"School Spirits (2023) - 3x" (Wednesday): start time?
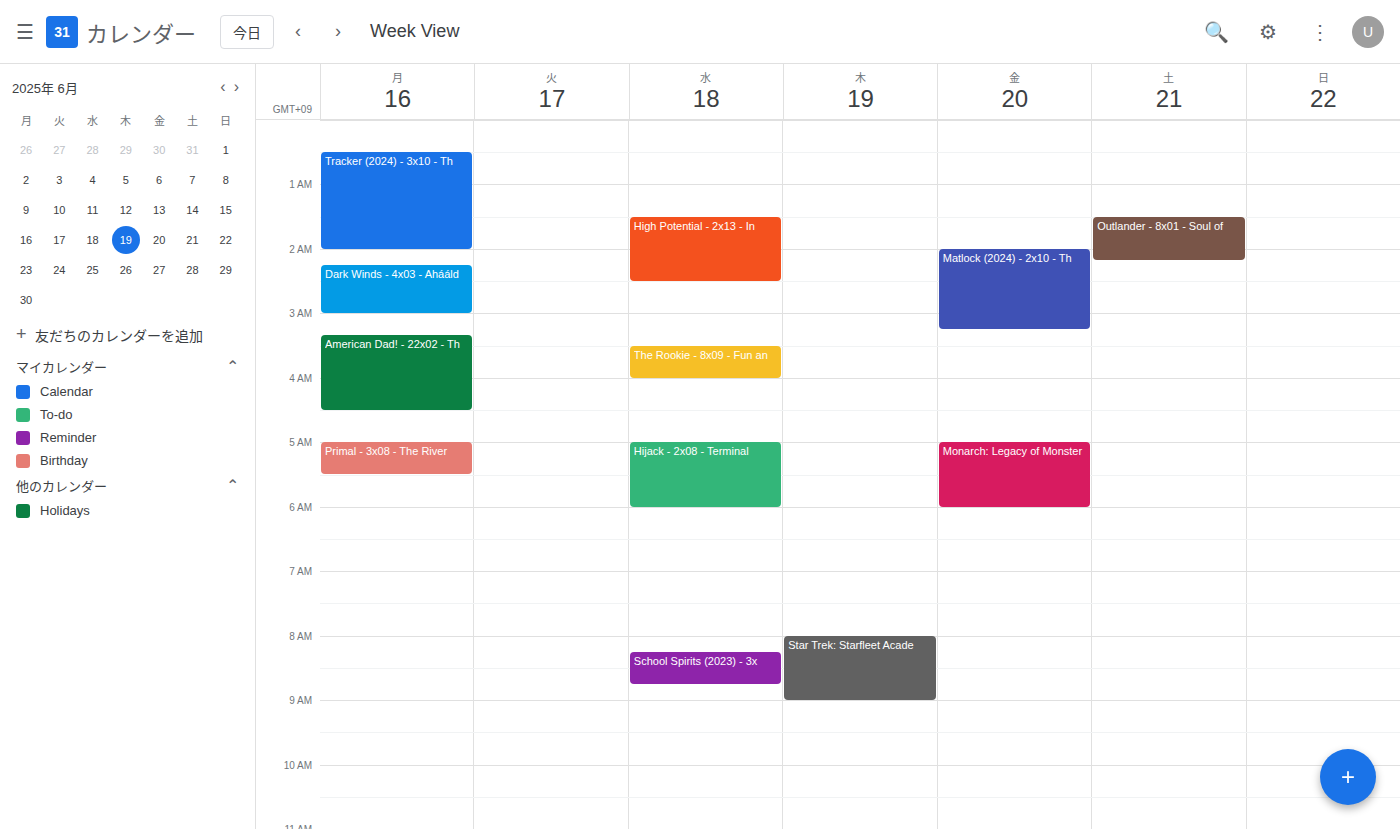
8:15 AM